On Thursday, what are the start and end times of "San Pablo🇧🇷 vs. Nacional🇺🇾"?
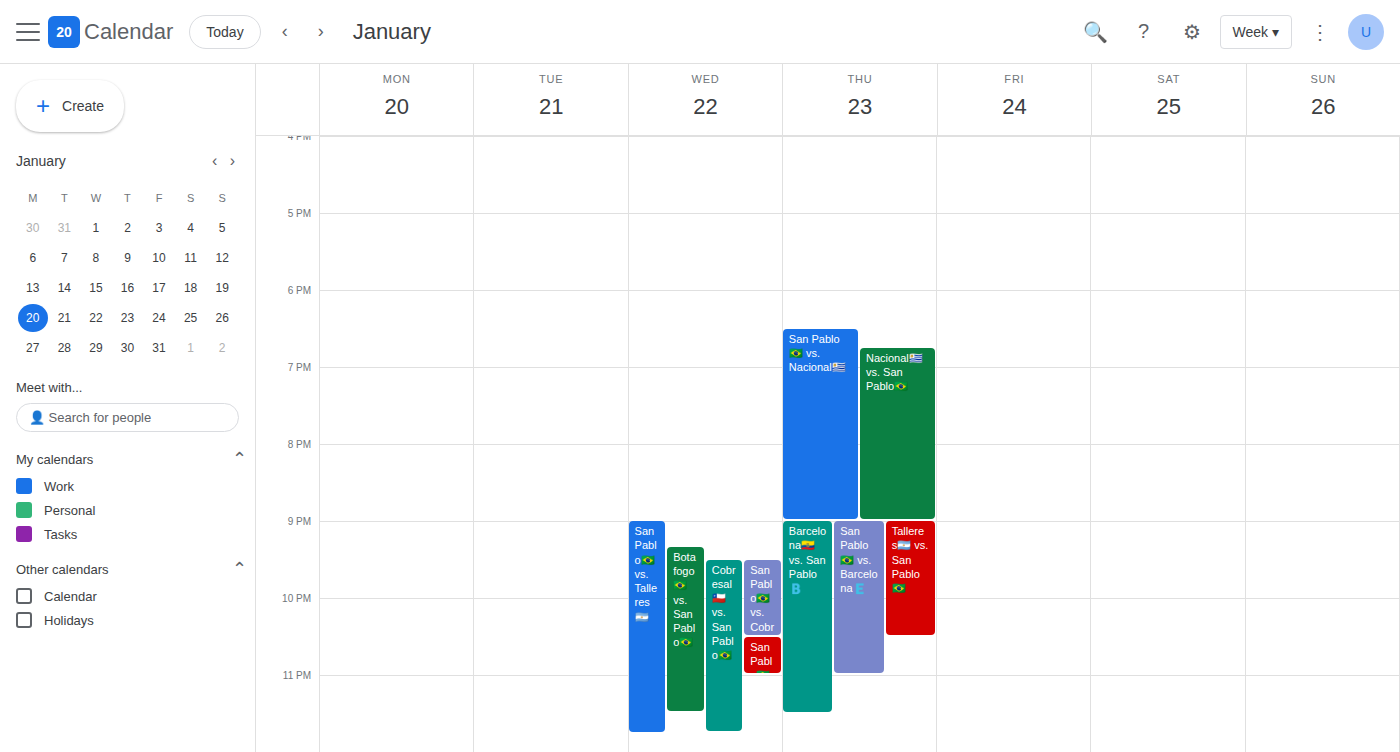
6:30 PM to 9:00 PM